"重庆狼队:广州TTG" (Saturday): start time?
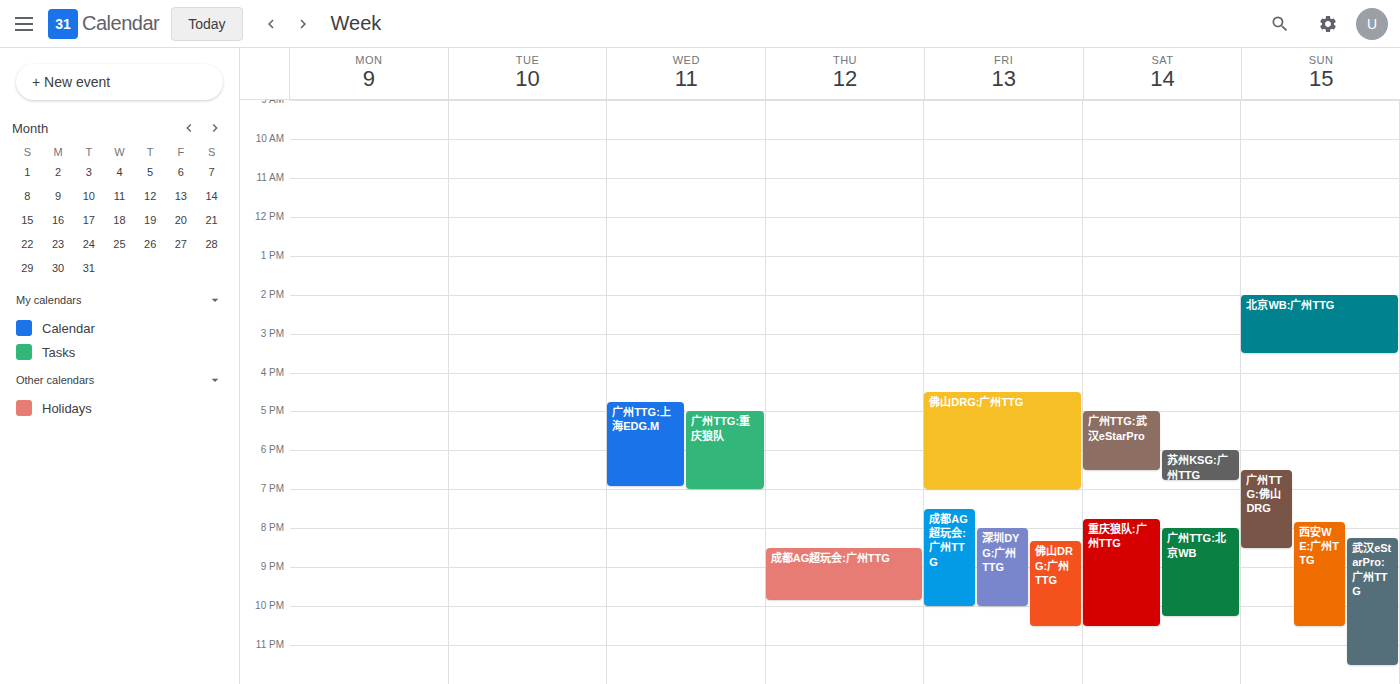
7:45 PM